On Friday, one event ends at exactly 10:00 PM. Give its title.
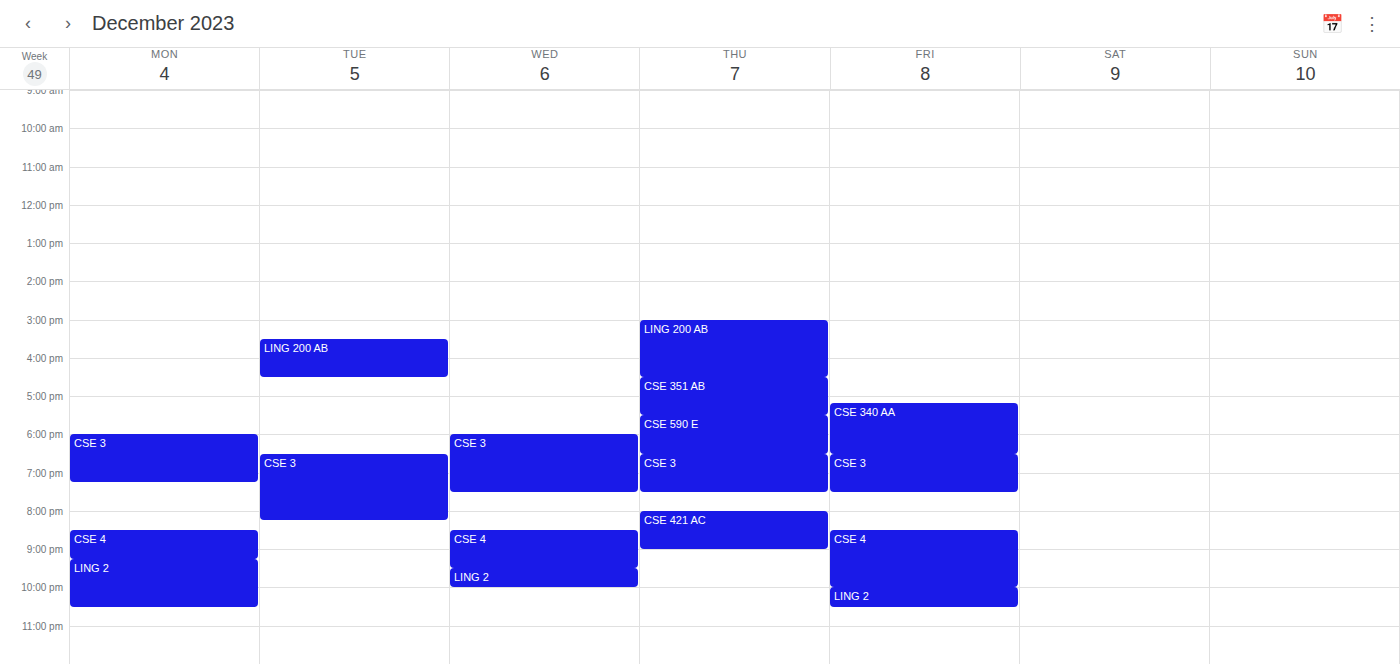
"CSE 4"